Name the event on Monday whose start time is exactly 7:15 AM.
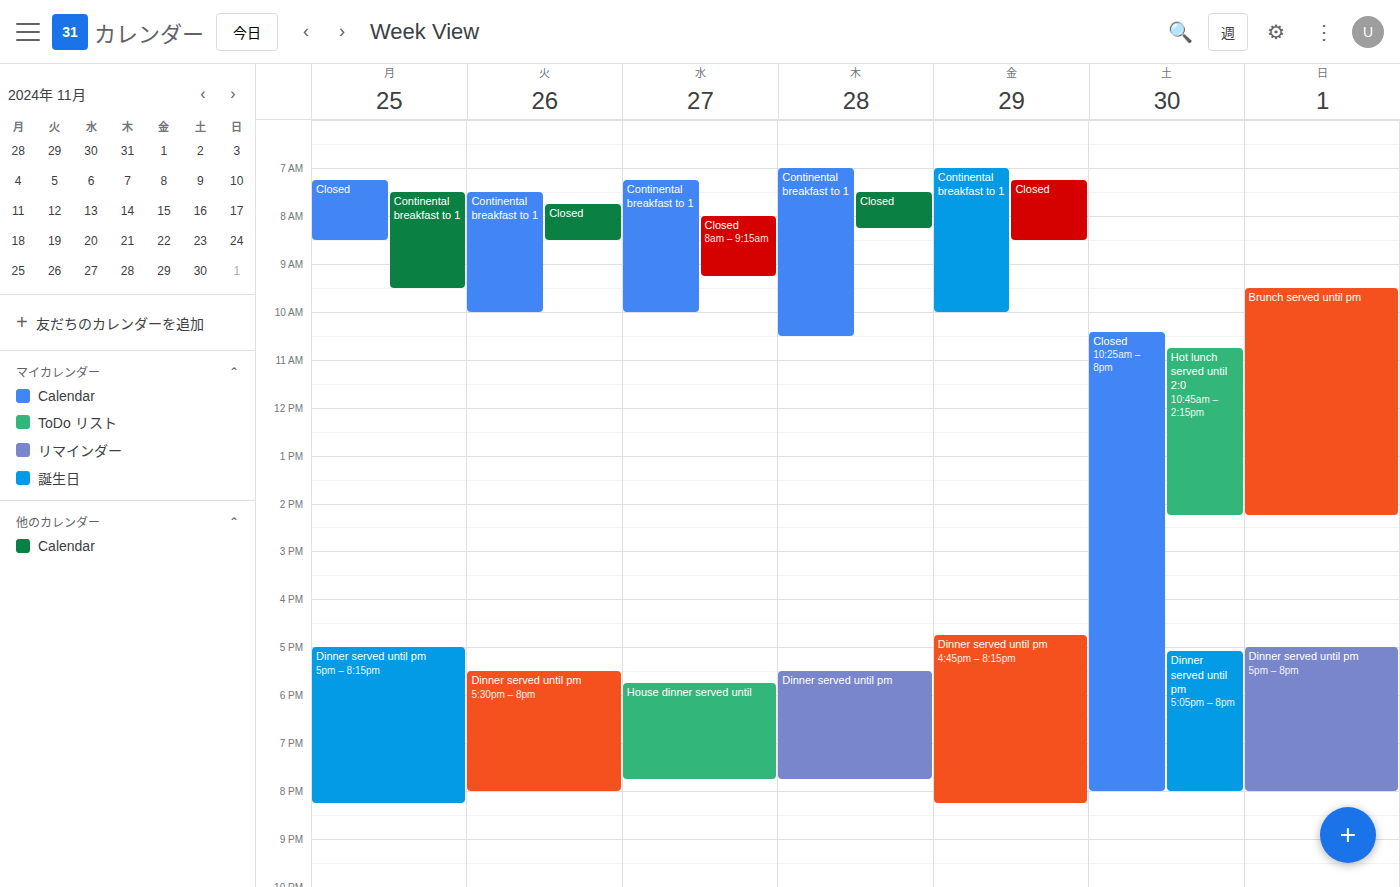
"Closed"